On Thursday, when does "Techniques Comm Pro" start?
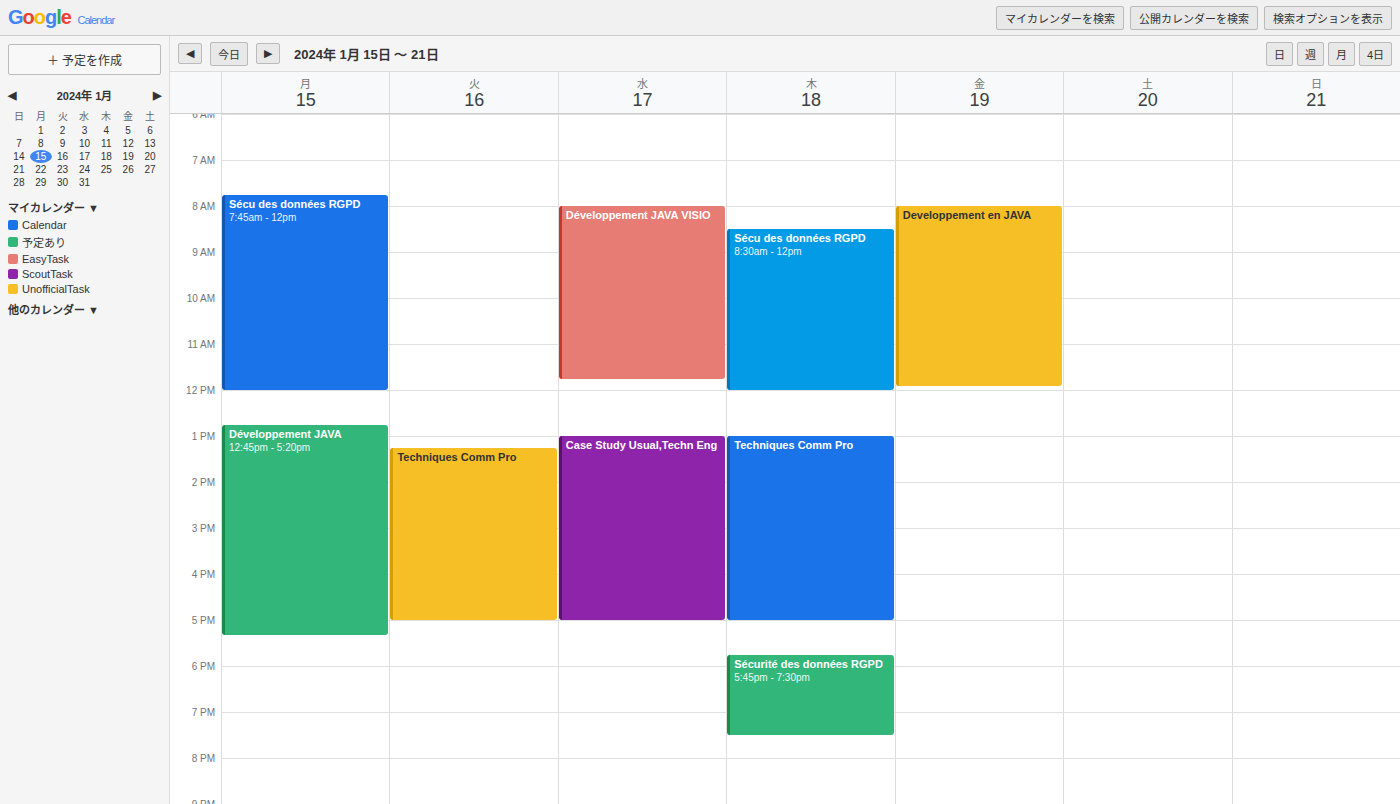
1:00 PM